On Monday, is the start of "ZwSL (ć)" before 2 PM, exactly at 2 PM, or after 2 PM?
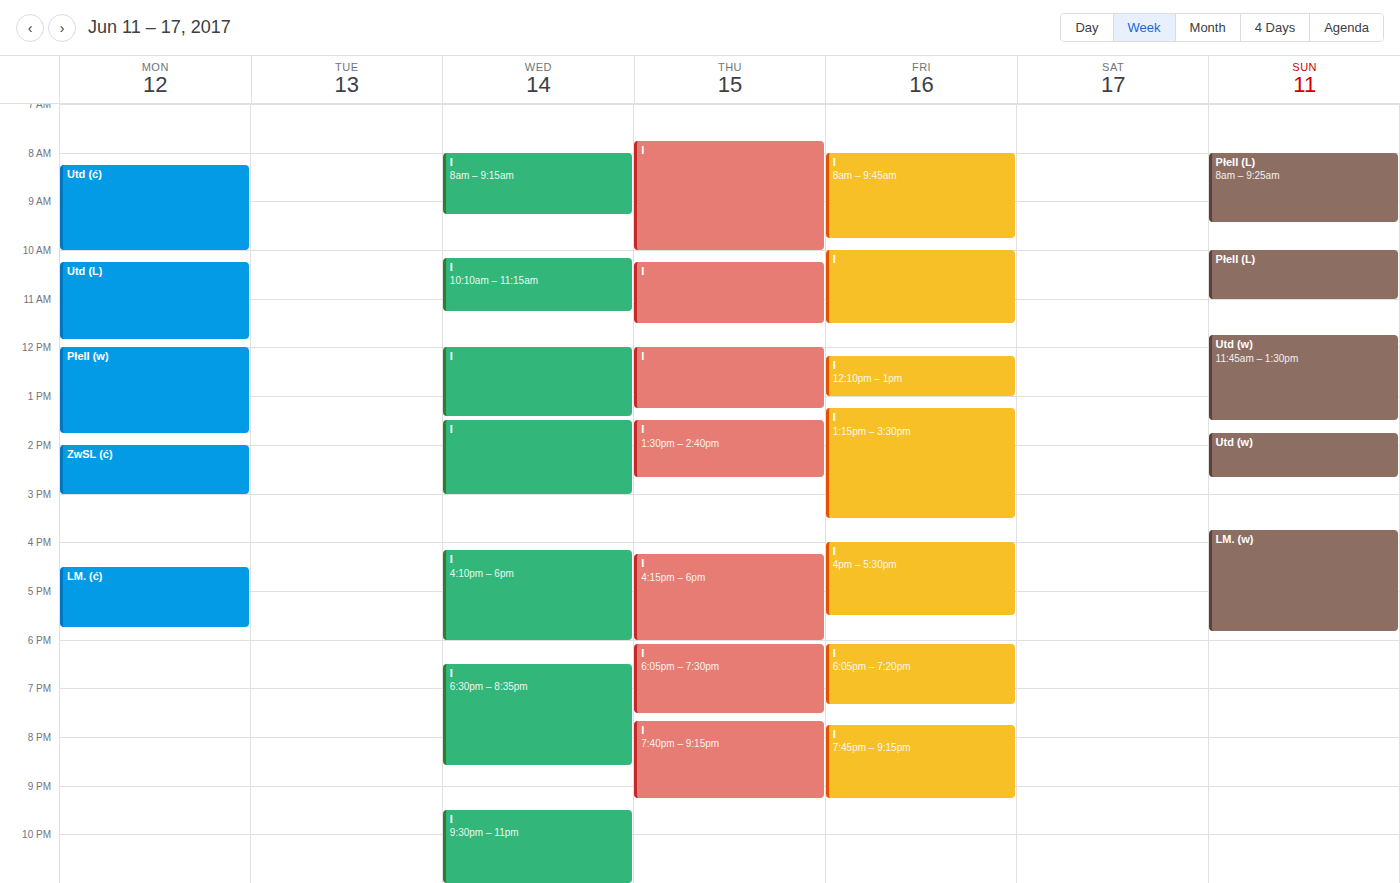
2:00 PM -- exactly at 2 PM, on the 2 PM line.